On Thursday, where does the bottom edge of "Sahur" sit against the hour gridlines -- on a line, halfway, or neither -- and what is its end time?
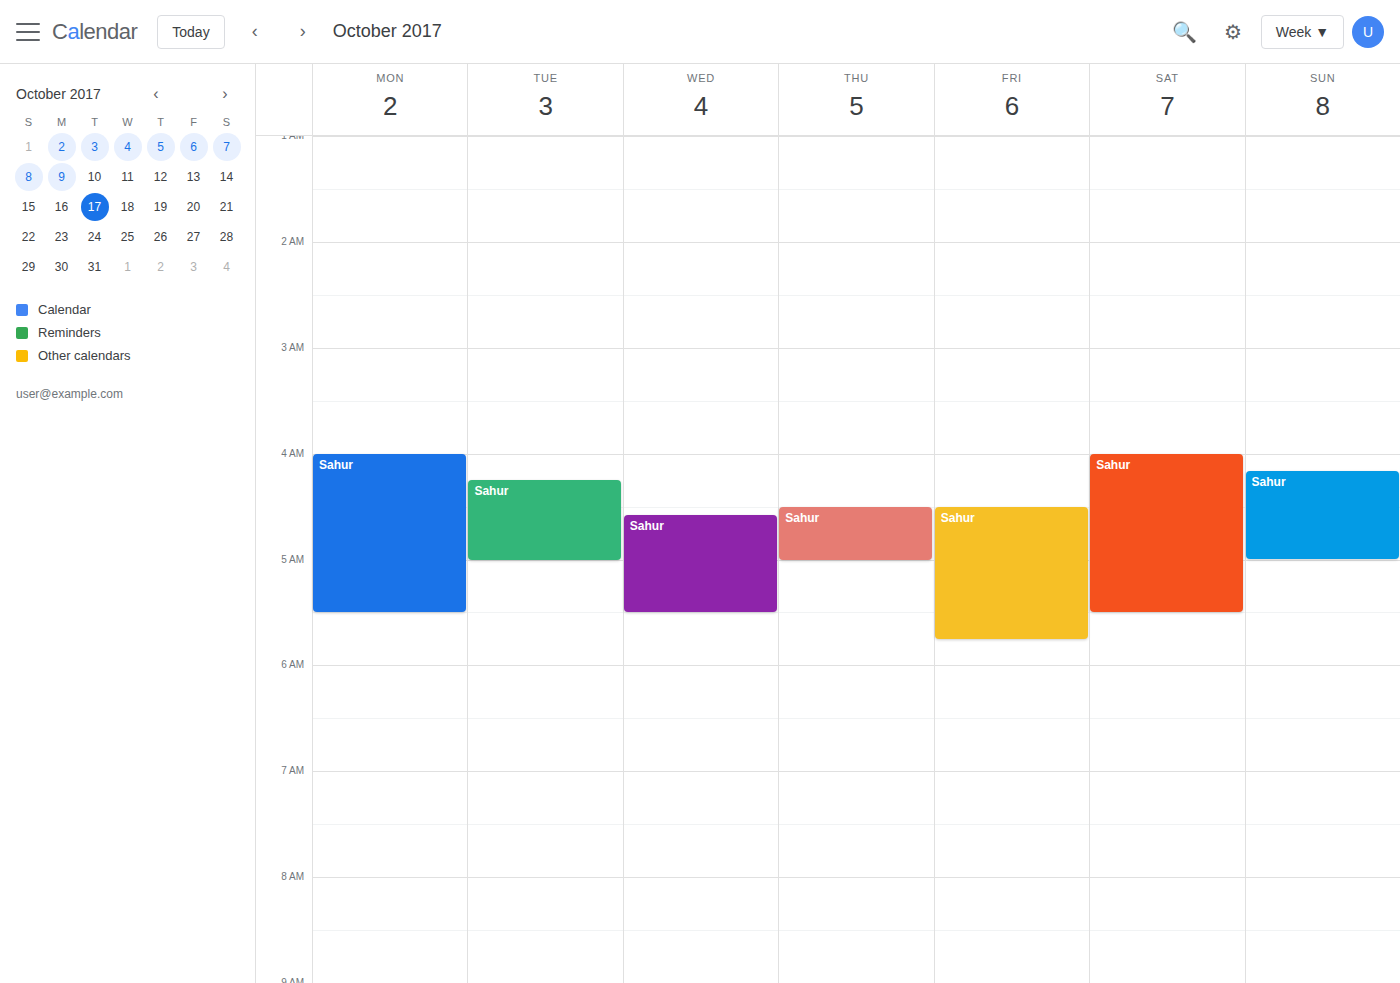
05:00 -- exactly on the 05:00 line.